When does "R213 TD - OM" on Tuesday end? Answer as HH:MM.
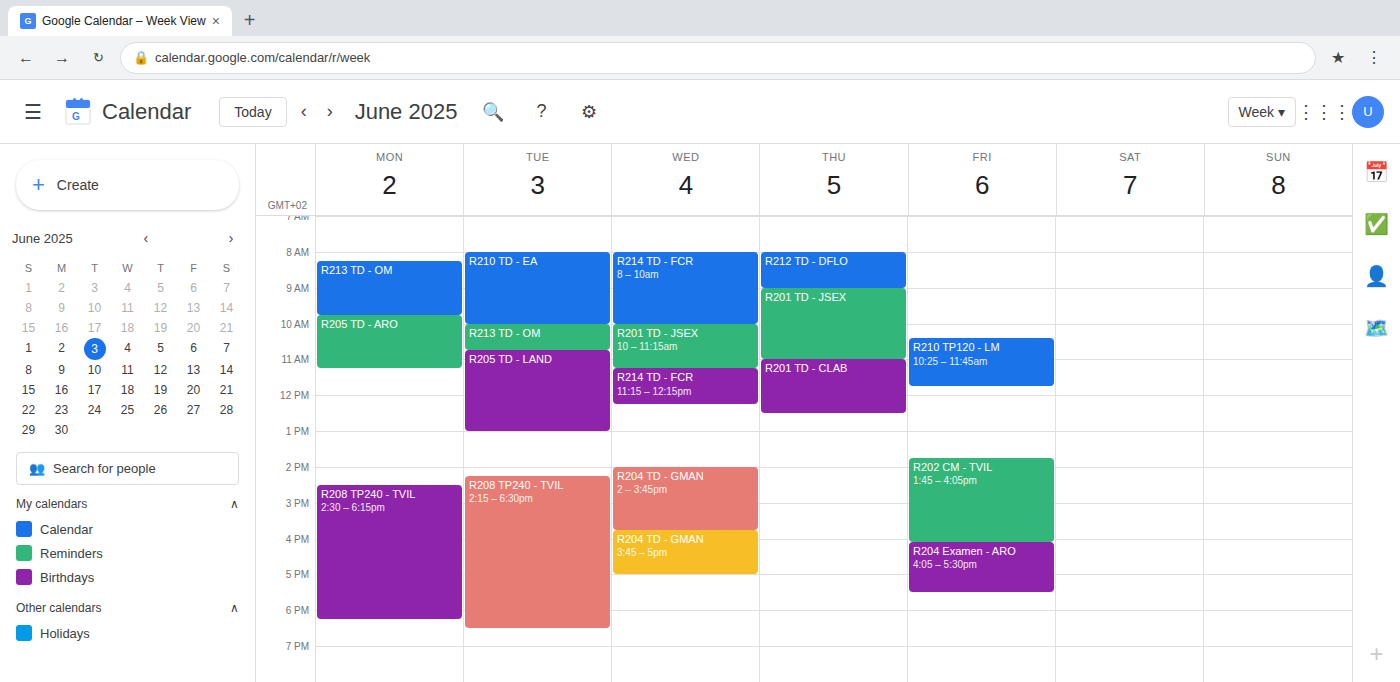
10:45